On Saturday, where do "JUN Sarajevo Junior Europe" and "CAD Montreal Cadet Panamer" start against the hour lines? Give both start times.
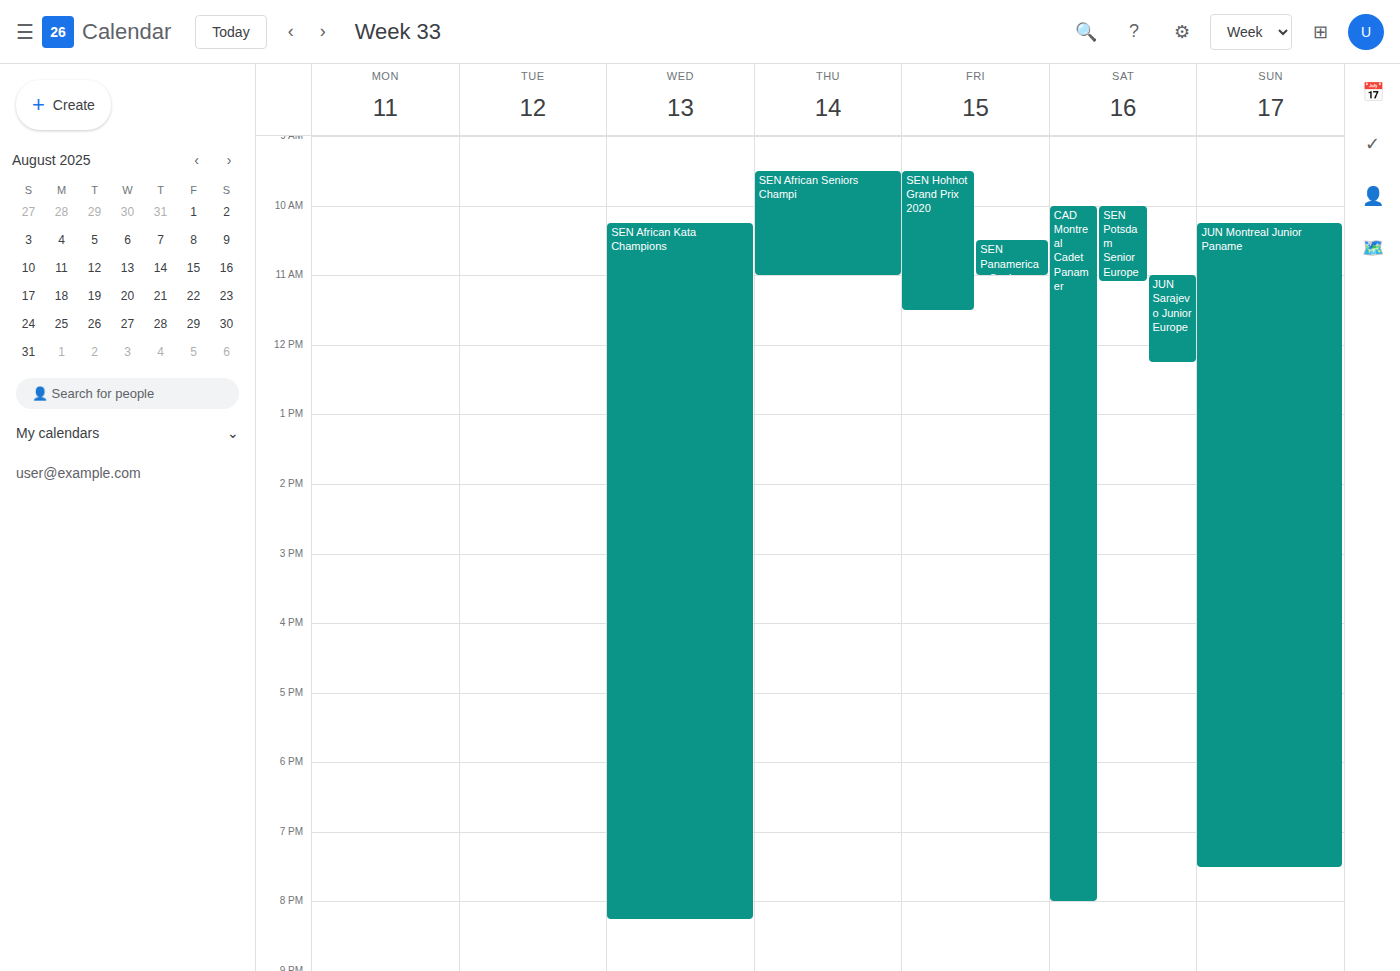
"JUN Sarajevo Junior Europe": 11:00 AM, exactly on the 11 AM line. "CAD Montreal Cadet Panamer": 10:00 AM, exactly on the 10 AM line.